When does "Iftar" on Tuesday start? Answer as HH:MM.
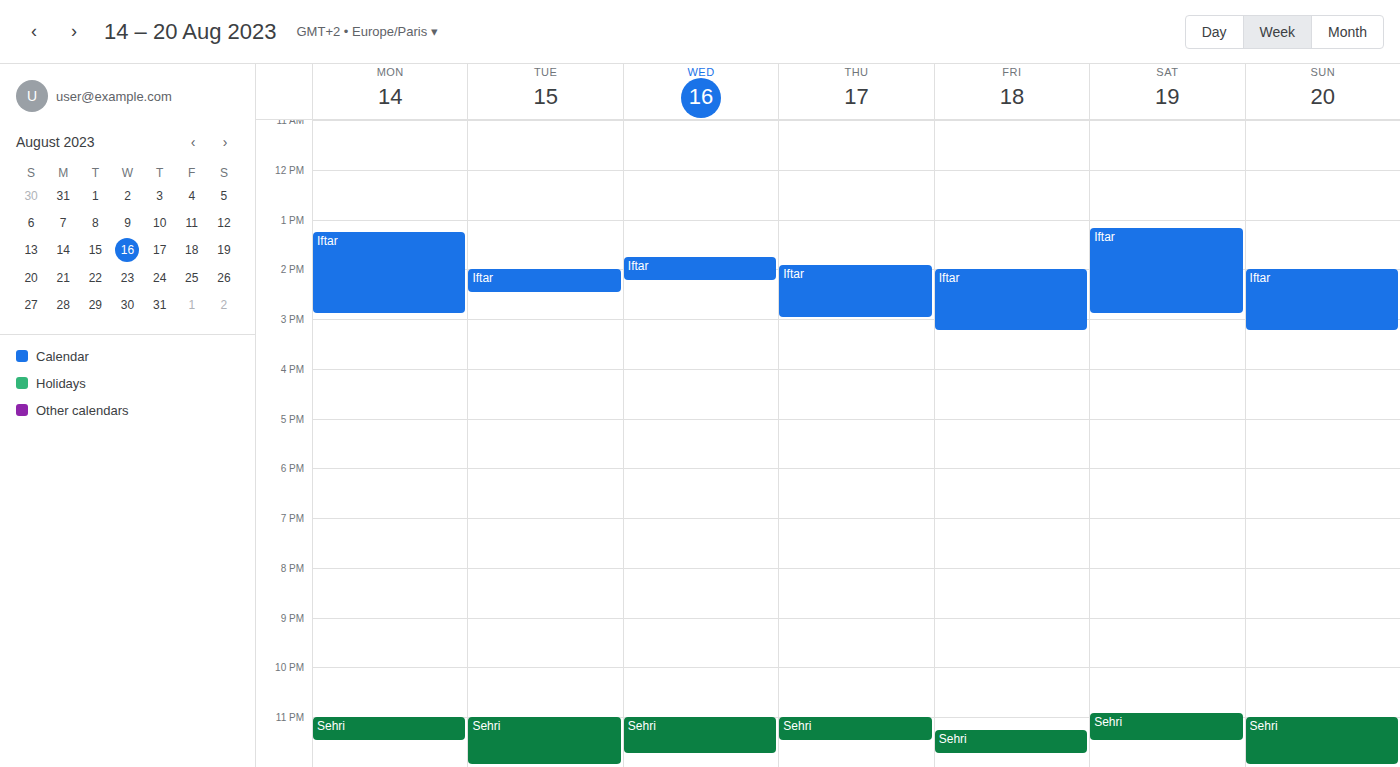
14:00